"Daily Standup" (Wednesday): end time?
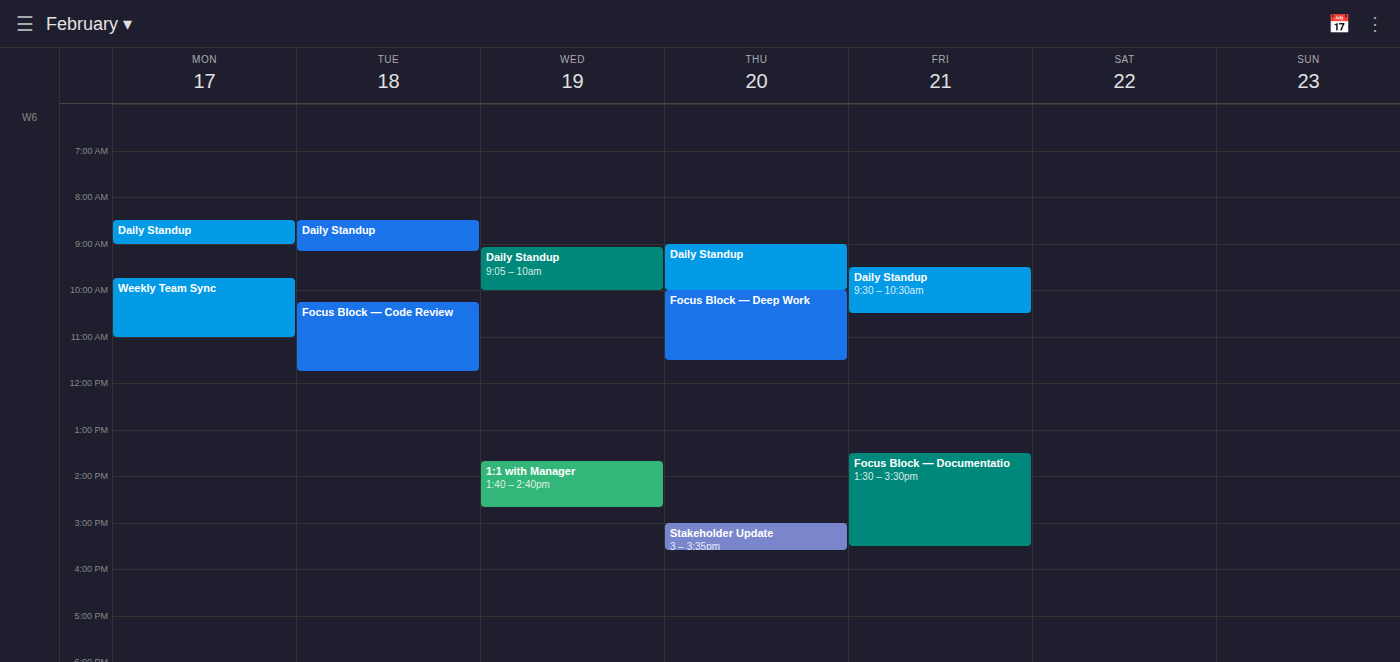
10:00 AM